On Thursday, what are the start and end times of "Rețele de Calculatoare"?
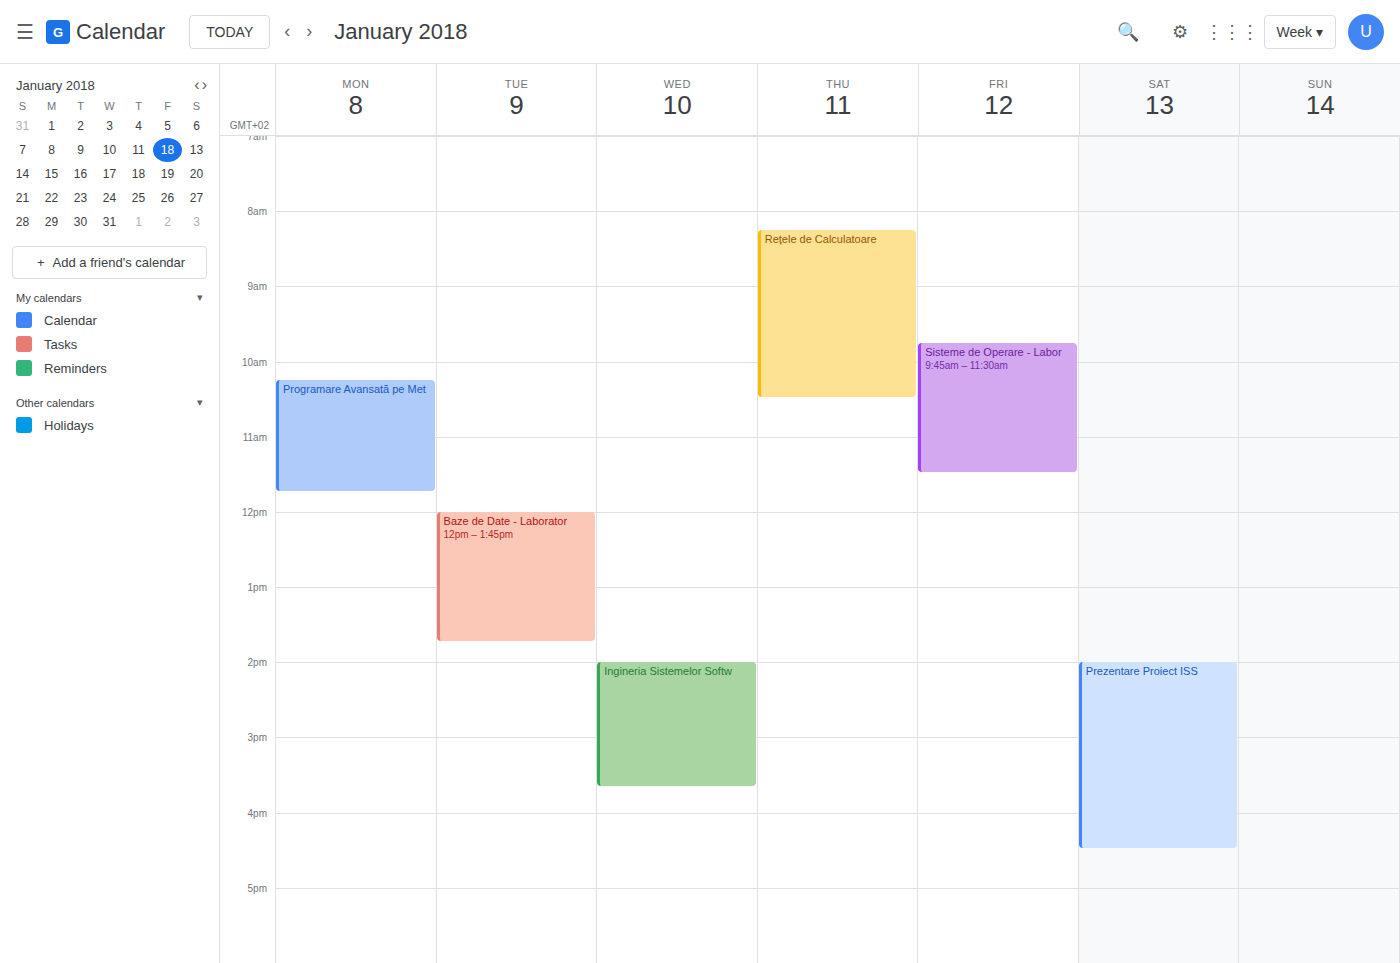
8:15 AM to 10:30 AM